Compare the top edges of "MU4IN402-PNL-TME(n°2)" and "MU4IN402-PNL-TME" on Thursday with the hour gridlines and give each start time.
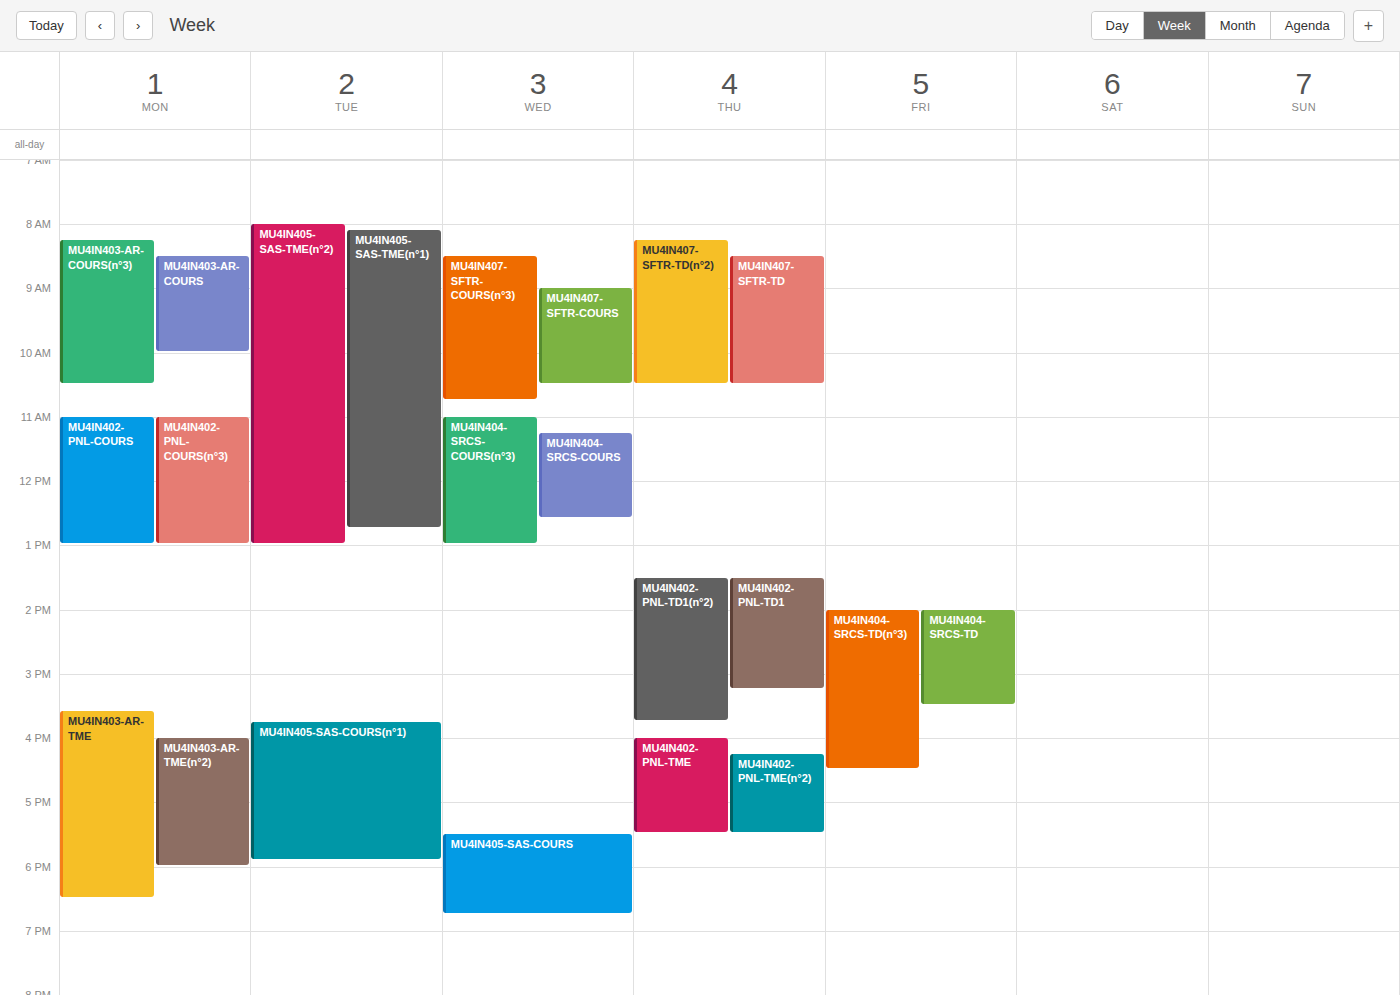
"MU4IN402-PNL-TME(n°2)": 4:15 PM, neither: a quarter of the way from the 4 PM line to the 5 PM line. "MU4IN402-PNL-TME": 4:00 PM, exactly on the 4 PM line.